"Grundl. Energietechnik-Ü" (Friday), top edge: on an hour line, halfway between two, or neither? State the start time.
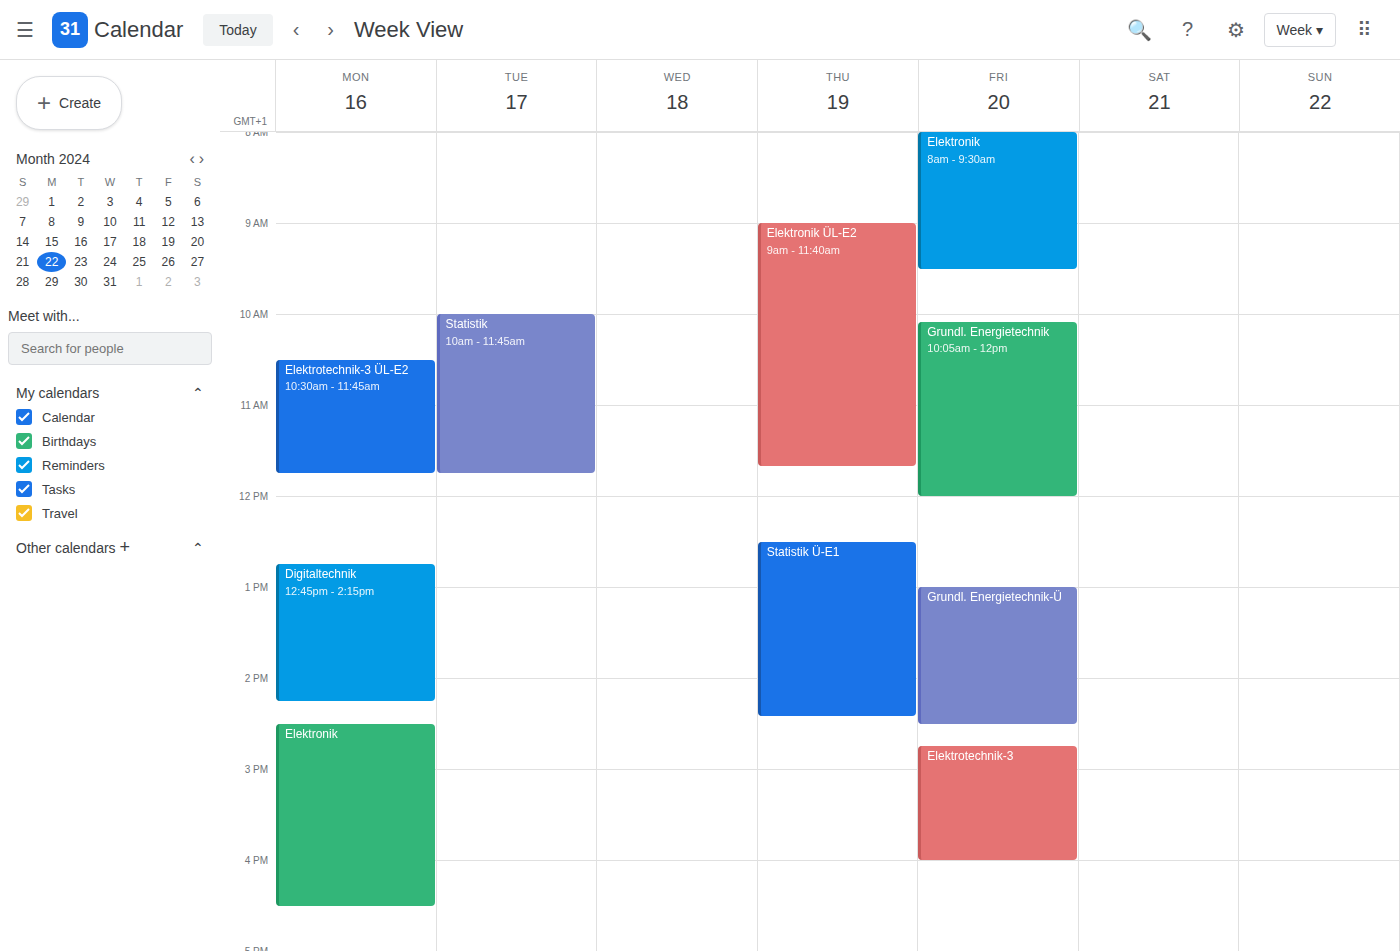
13:00 -- exactly on the 13:00 line.